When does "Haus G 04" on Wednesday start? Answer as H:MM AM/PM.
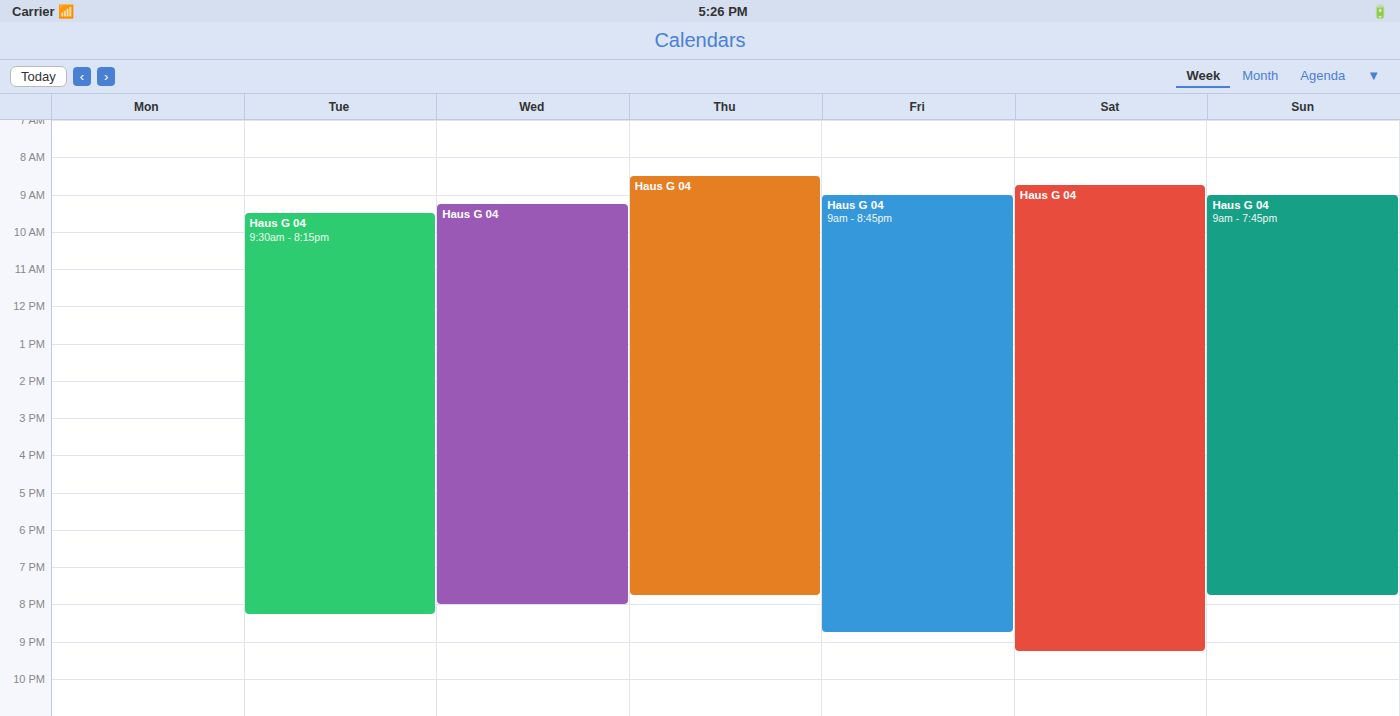
9:15 AM